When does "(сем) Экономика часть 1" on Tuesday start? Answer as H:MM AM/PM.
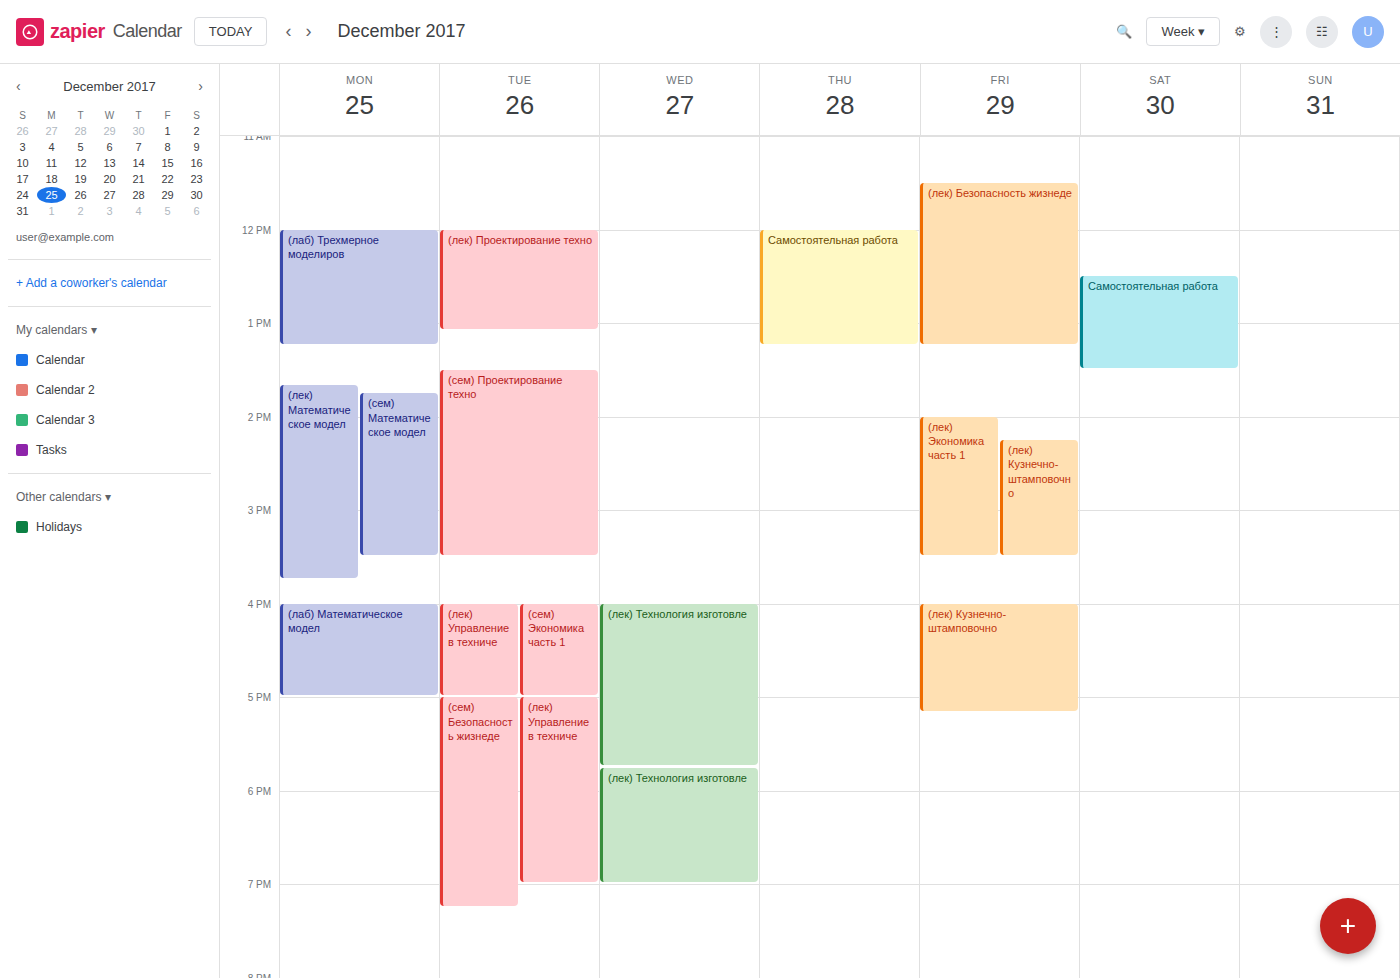
4:00 PM